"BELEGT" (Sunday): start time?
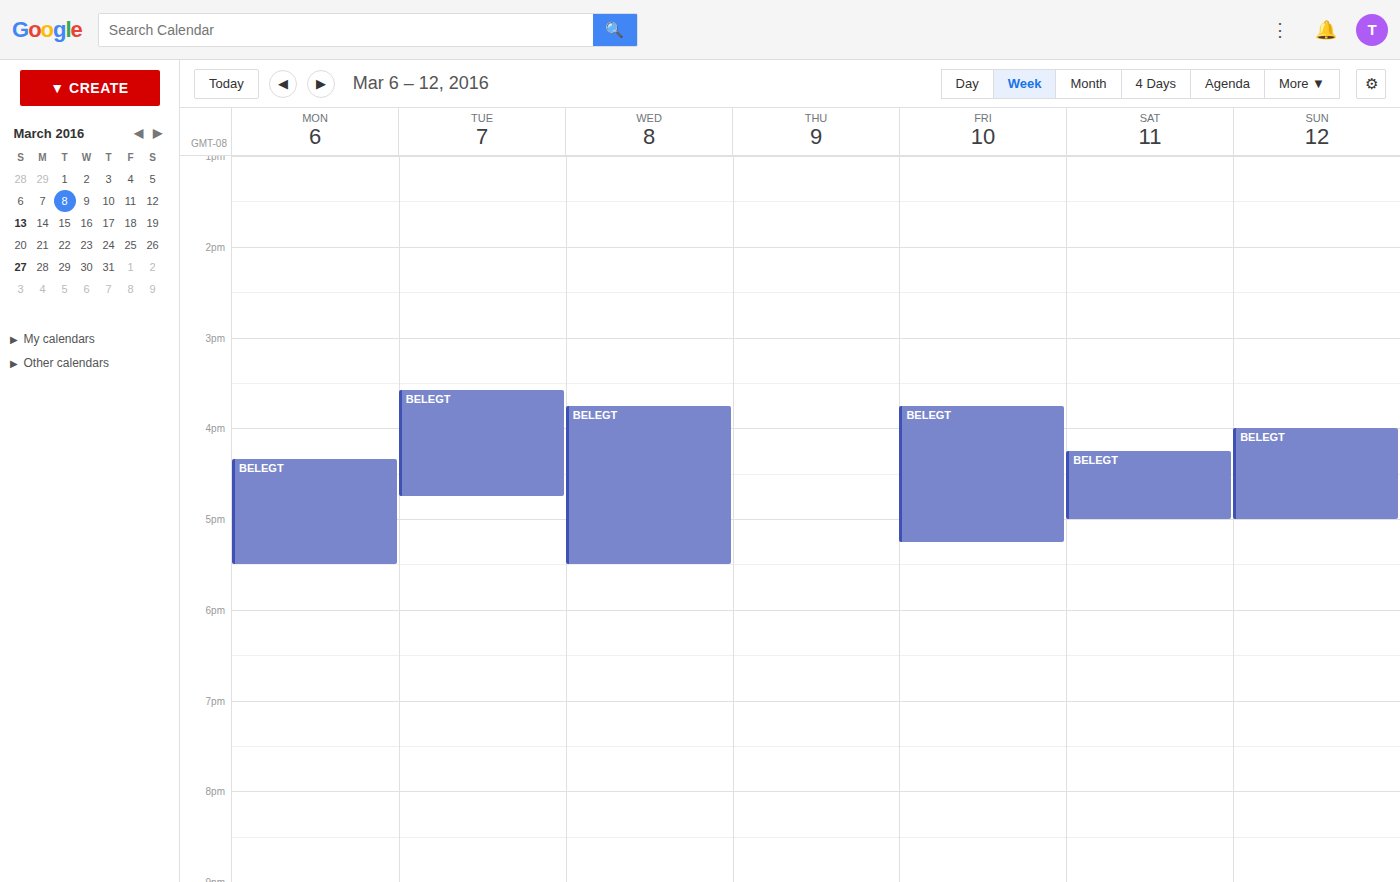
4:00 PM